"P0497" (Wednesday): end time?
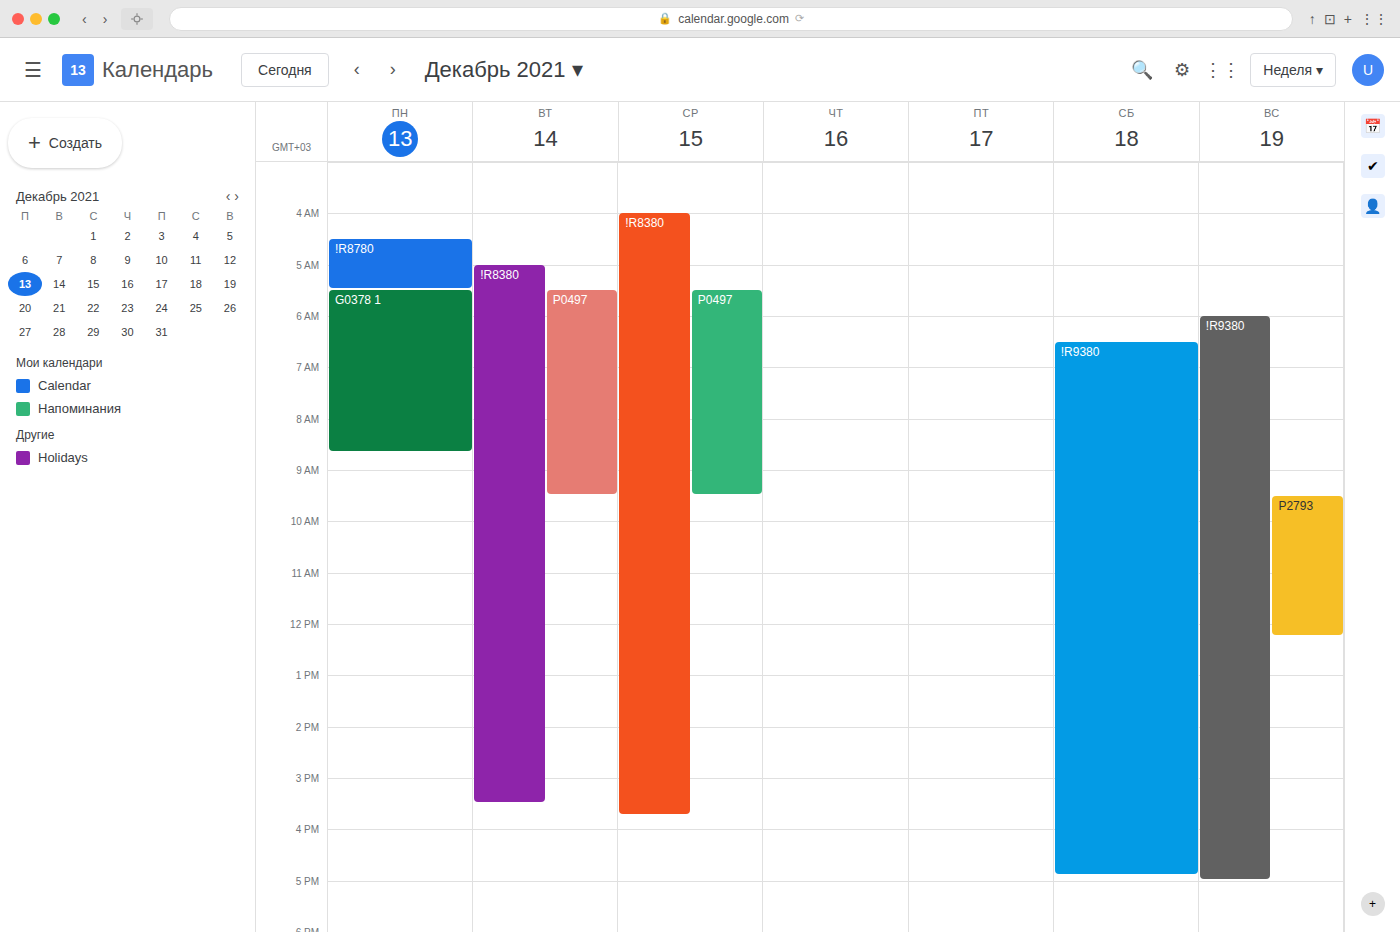
09:30